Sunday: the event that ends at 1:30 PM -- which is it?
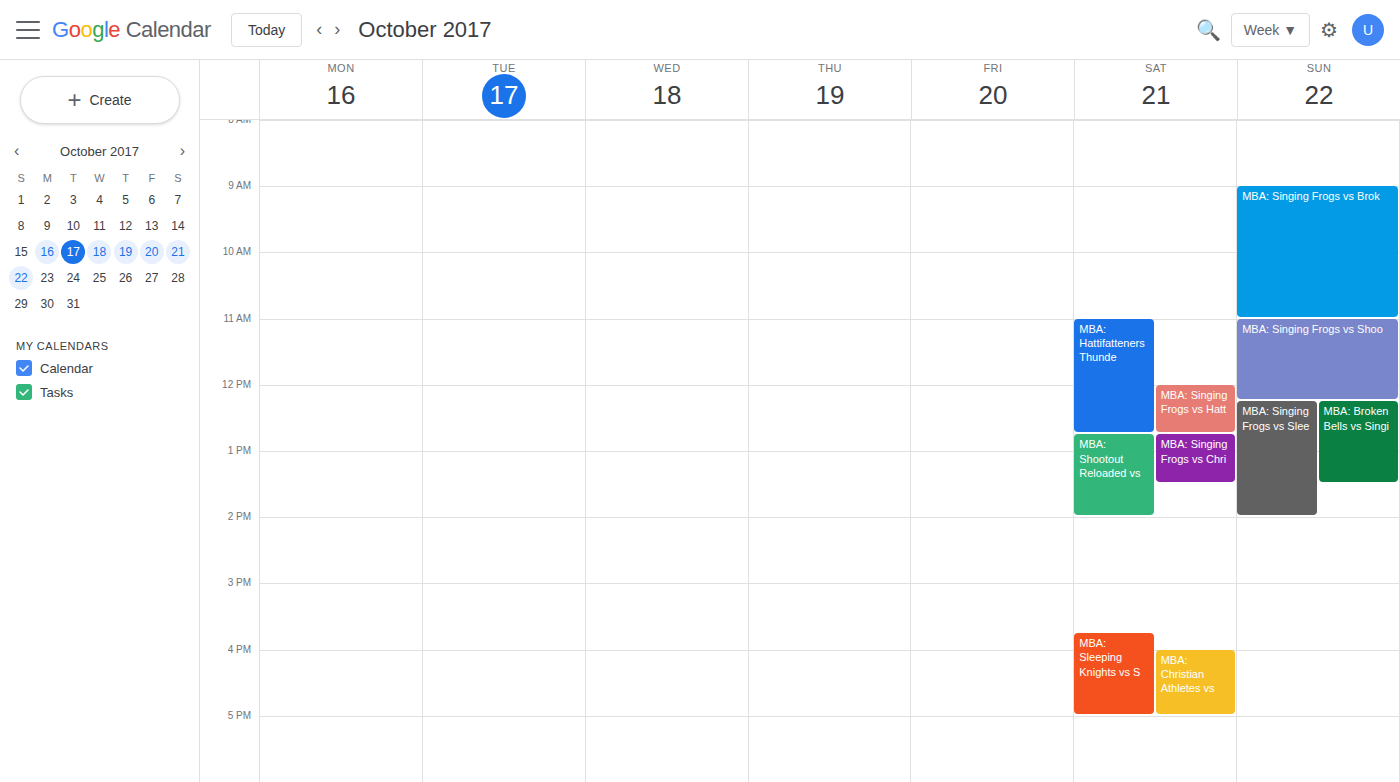
"MBA: Broken Bells vs Singi"